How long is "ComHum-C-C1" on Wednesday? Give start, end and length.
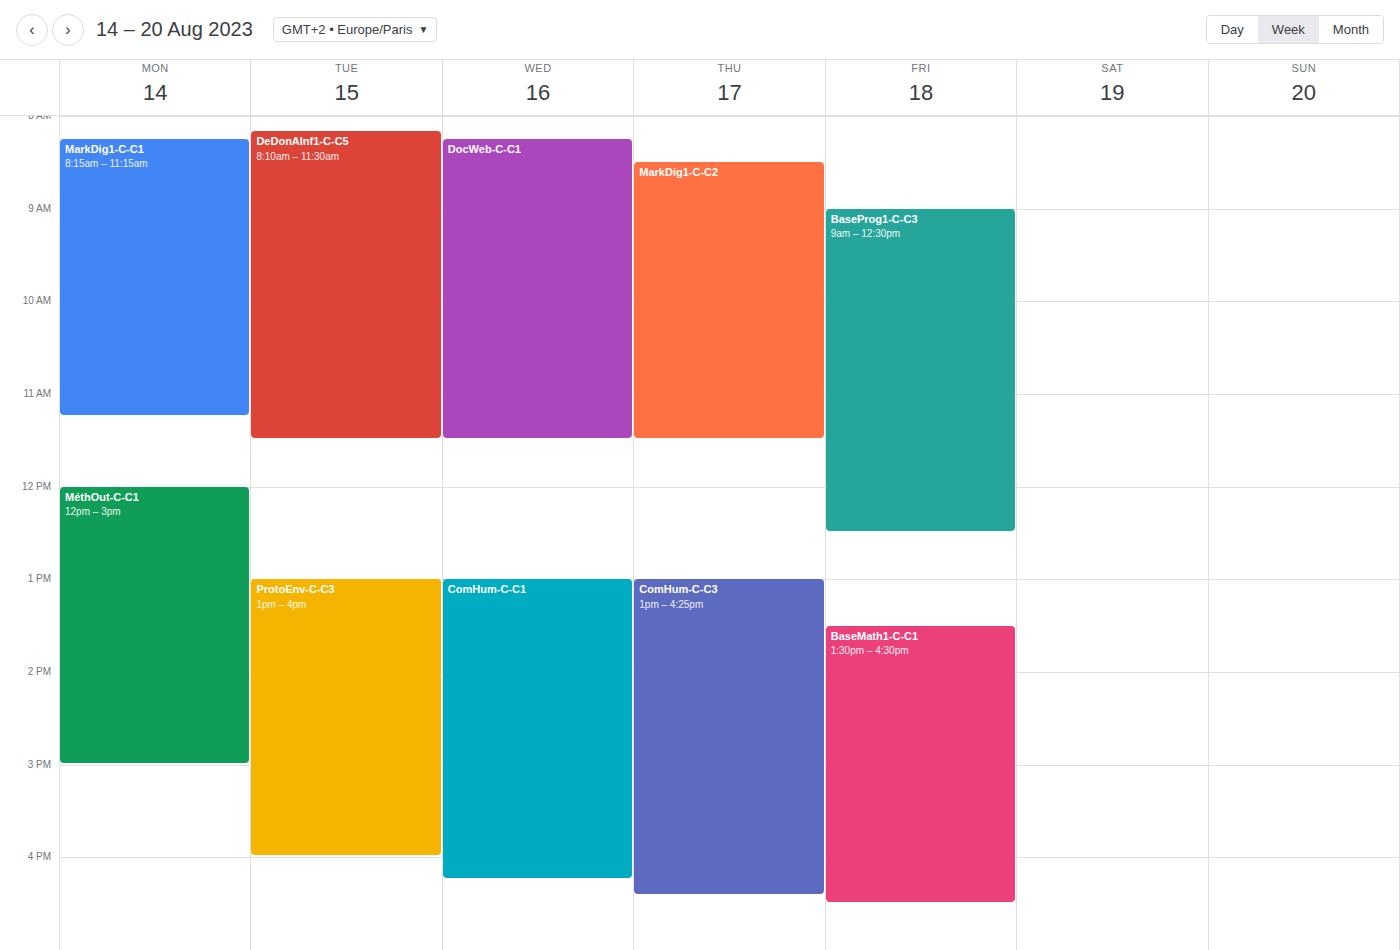
1:00 PM to 4:15 PM, 3 hours 15 minutes